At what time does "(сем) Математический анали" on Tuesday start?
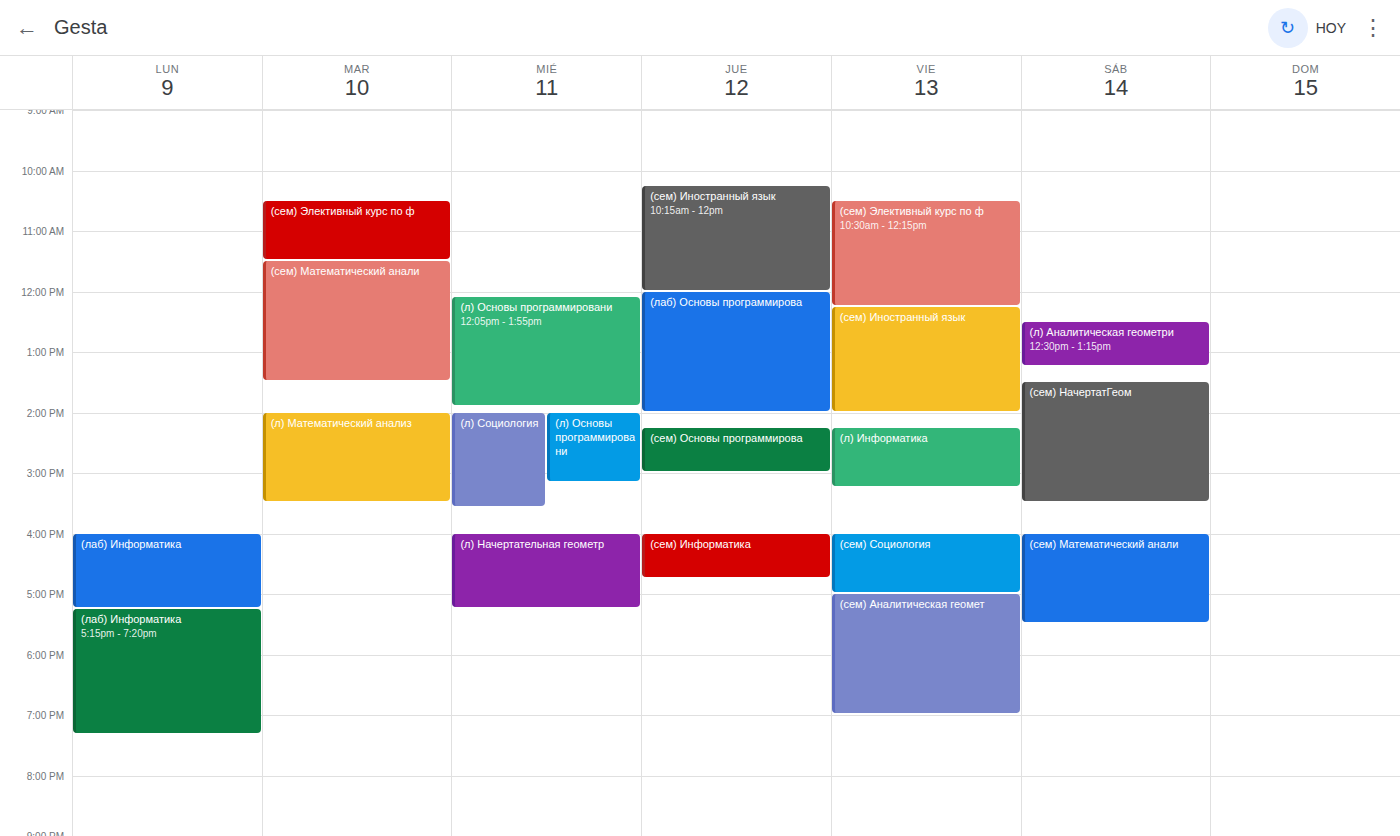
11:30 AM